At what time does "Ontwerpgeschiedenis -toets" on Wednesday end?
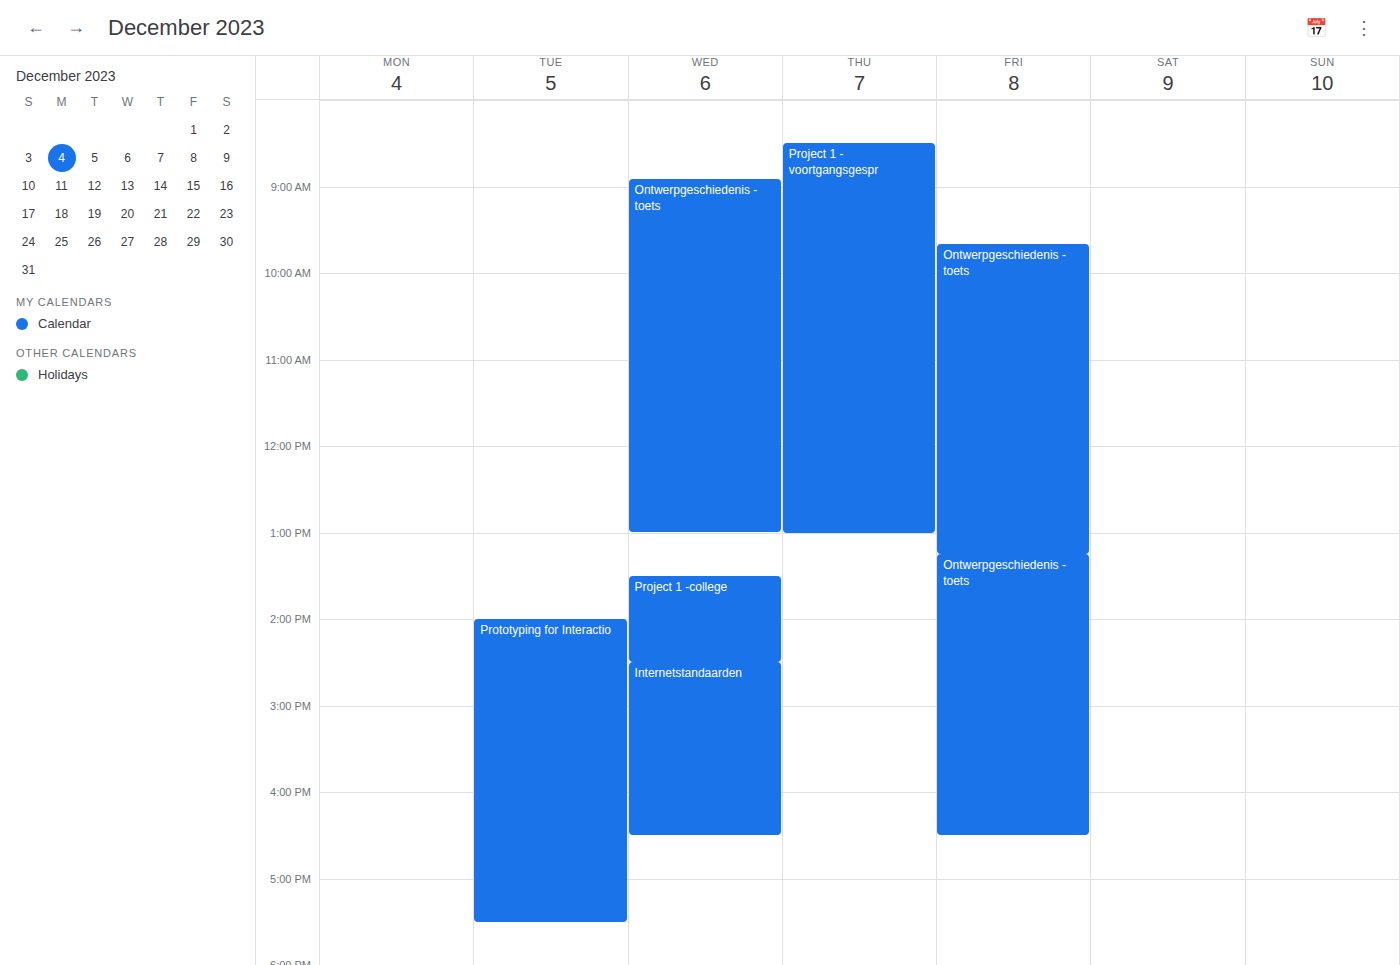
13:00